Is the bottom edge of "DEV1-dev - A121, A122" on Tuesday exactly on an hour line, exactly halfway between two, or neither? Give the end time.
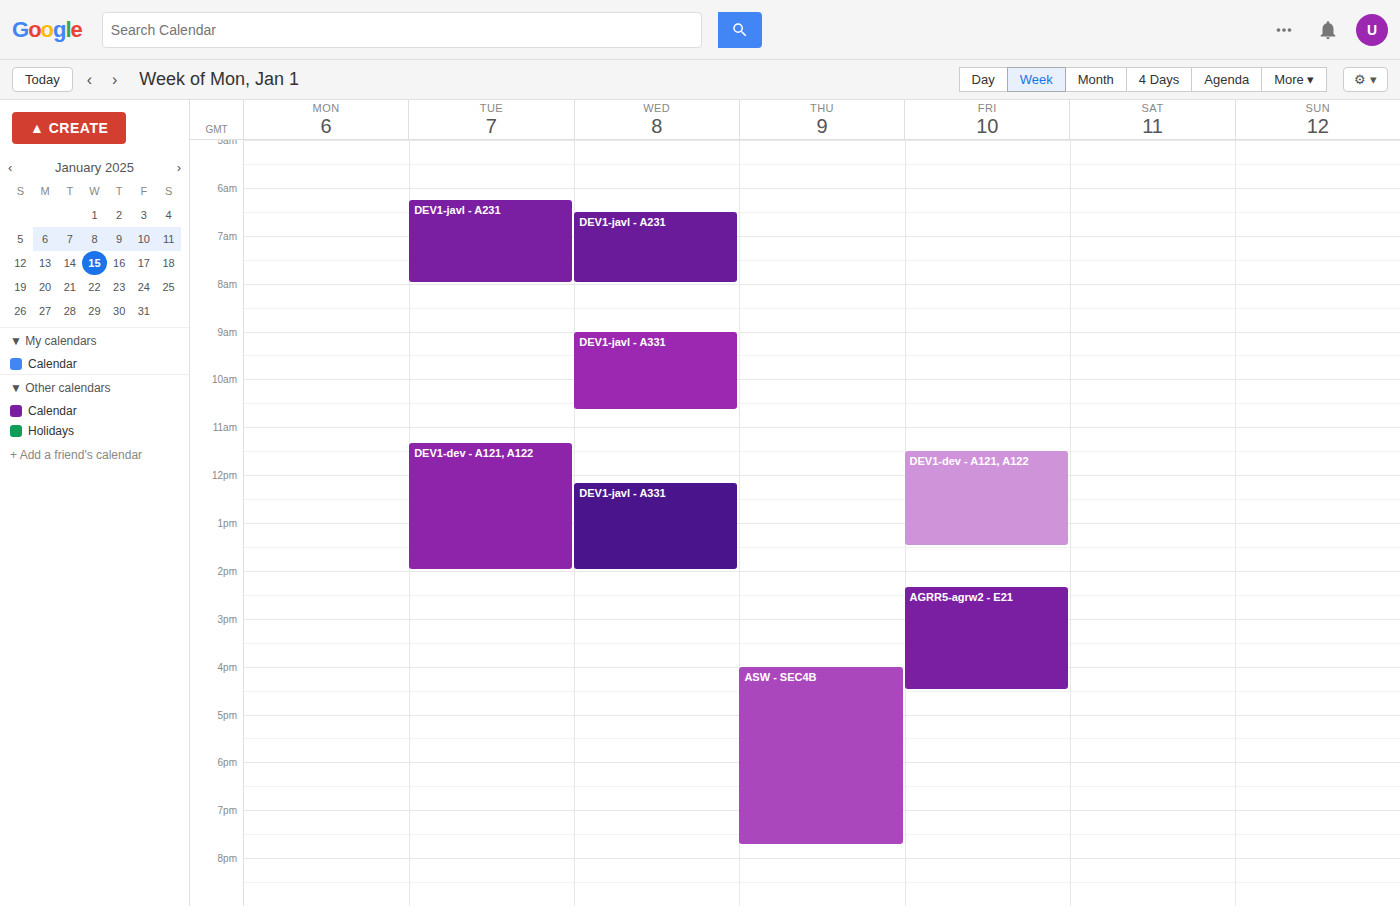
2:00 PM -- exactly on the 2 PM line.